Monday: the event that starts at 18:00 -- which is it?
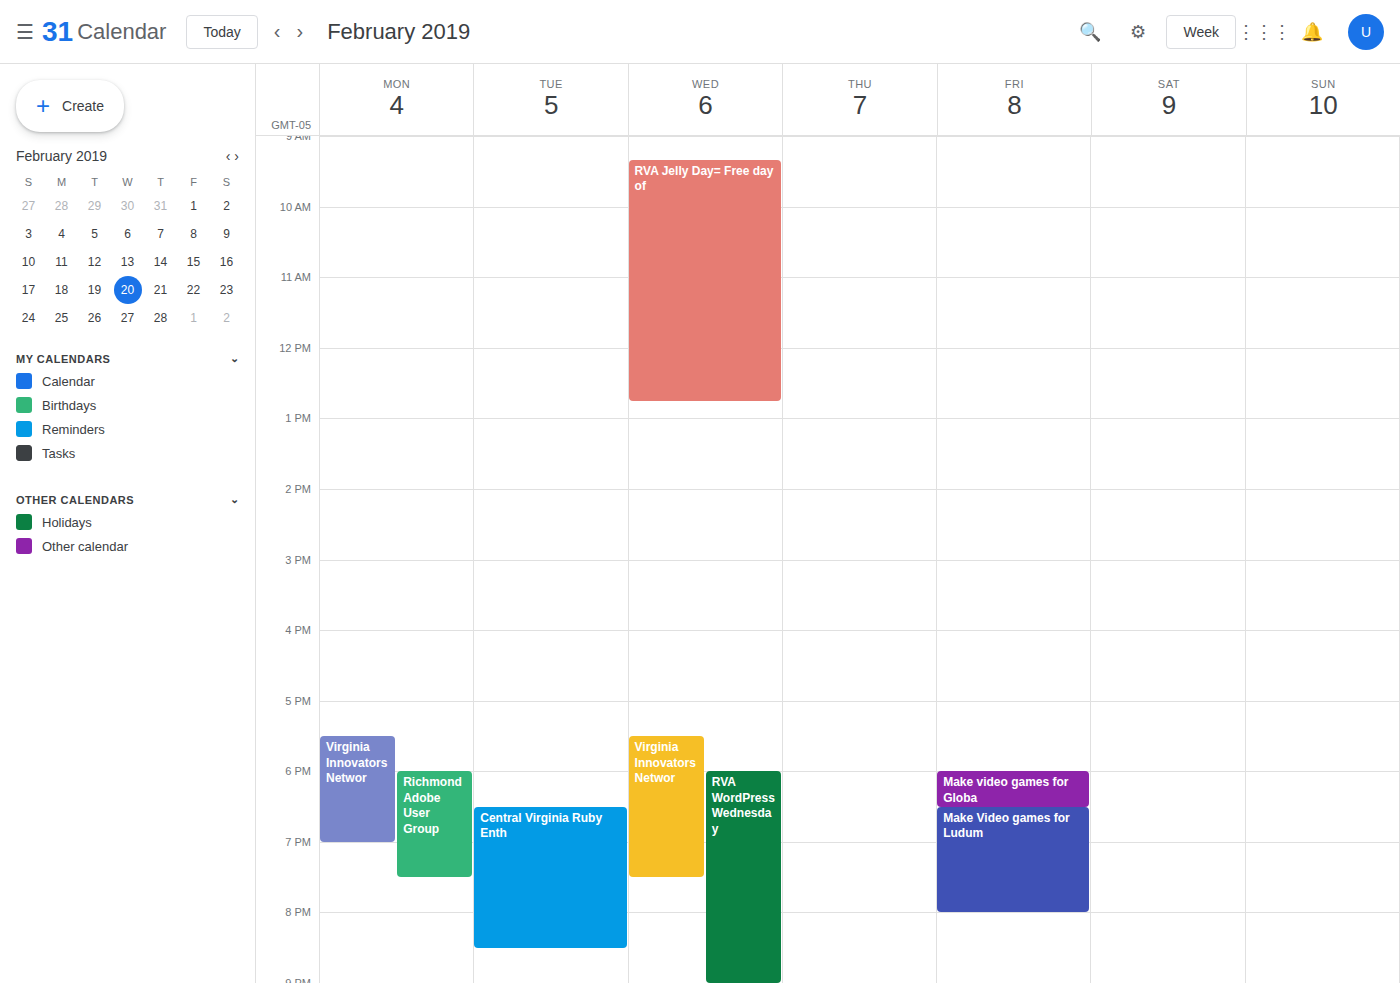
"Richmond Adobe User Group"